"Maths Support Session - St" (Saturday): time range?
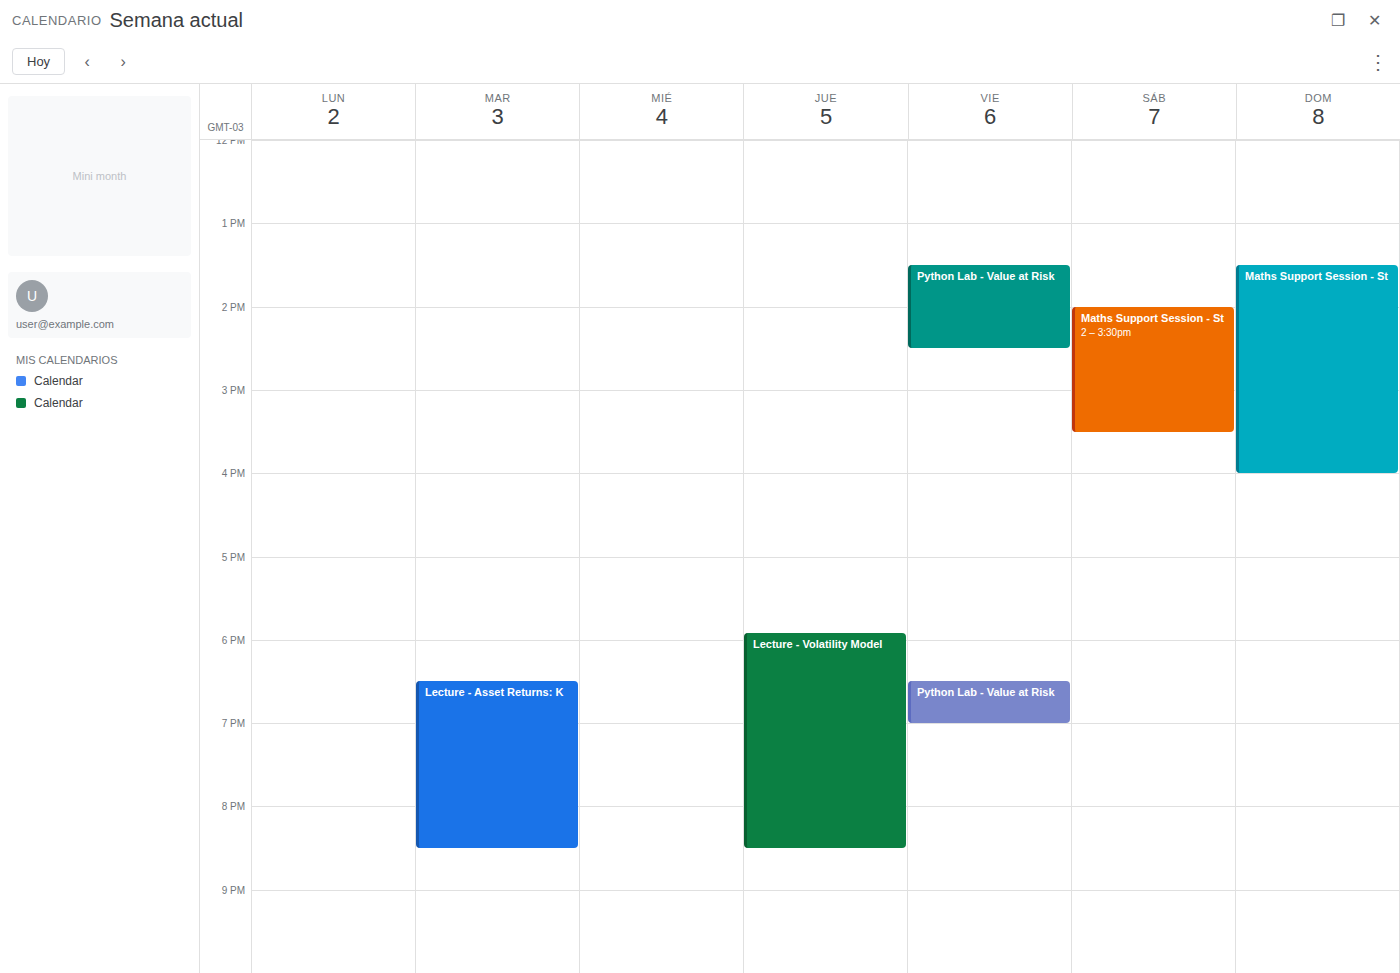
2:00 PM to 3:30 PM